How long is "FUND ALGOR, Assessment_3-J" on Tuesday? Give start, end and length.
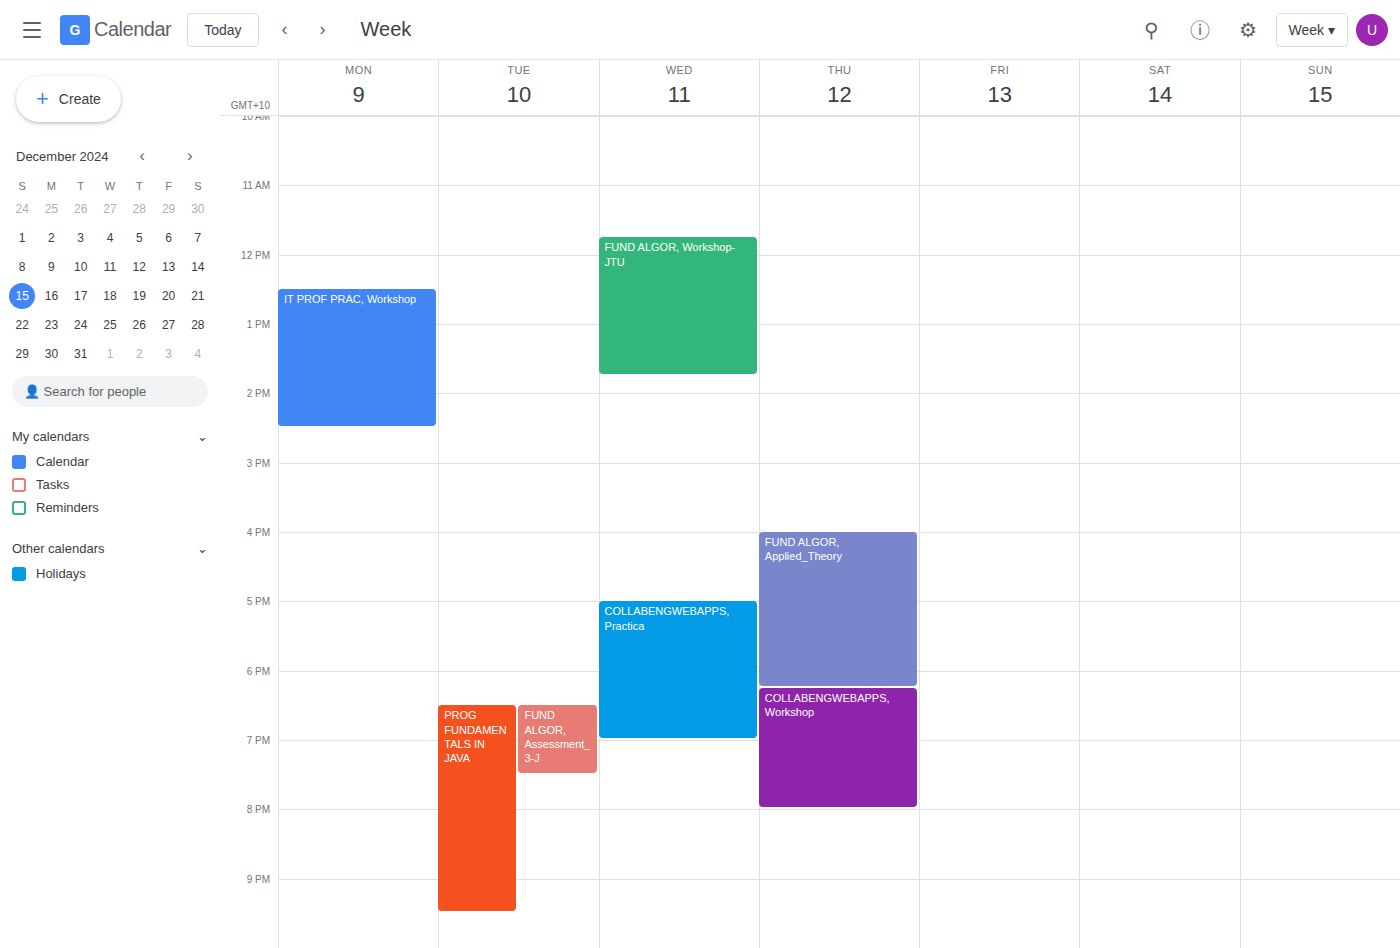
6:30 PM to 7:30 PM, 1 hour